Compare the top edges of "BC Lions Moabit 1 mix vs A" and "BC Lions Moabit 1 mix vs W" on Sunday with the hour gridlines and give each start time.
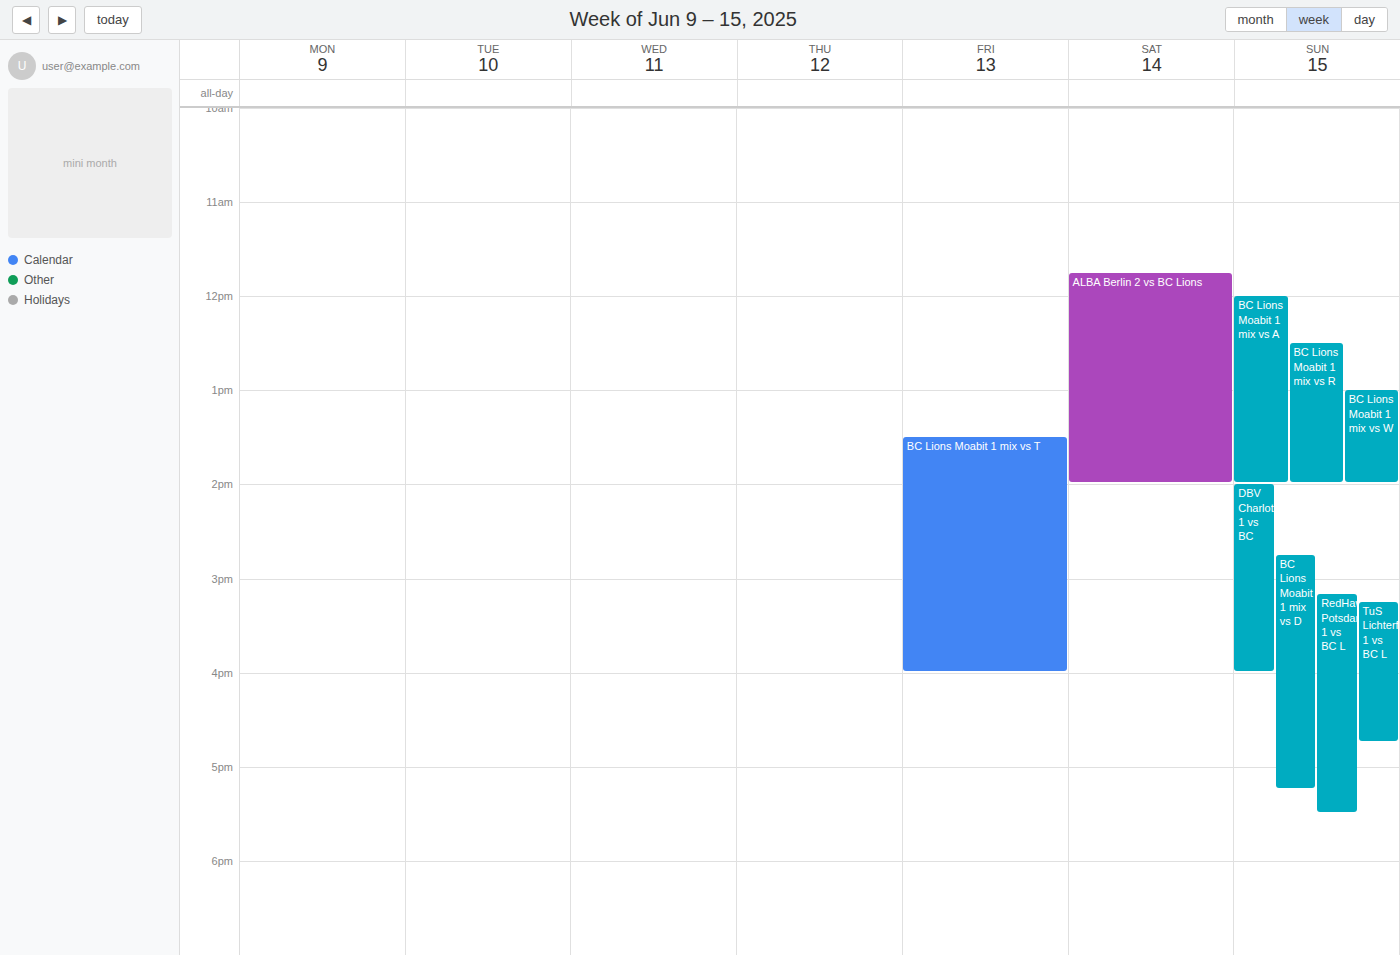
"BC Lions Moabit 1 mix vs A": 12:00 PM, exactly on the 12 PM line. "BC Lions Moabit 1 mix vs W": 1:00 PM, exactly on the 1 PM line.